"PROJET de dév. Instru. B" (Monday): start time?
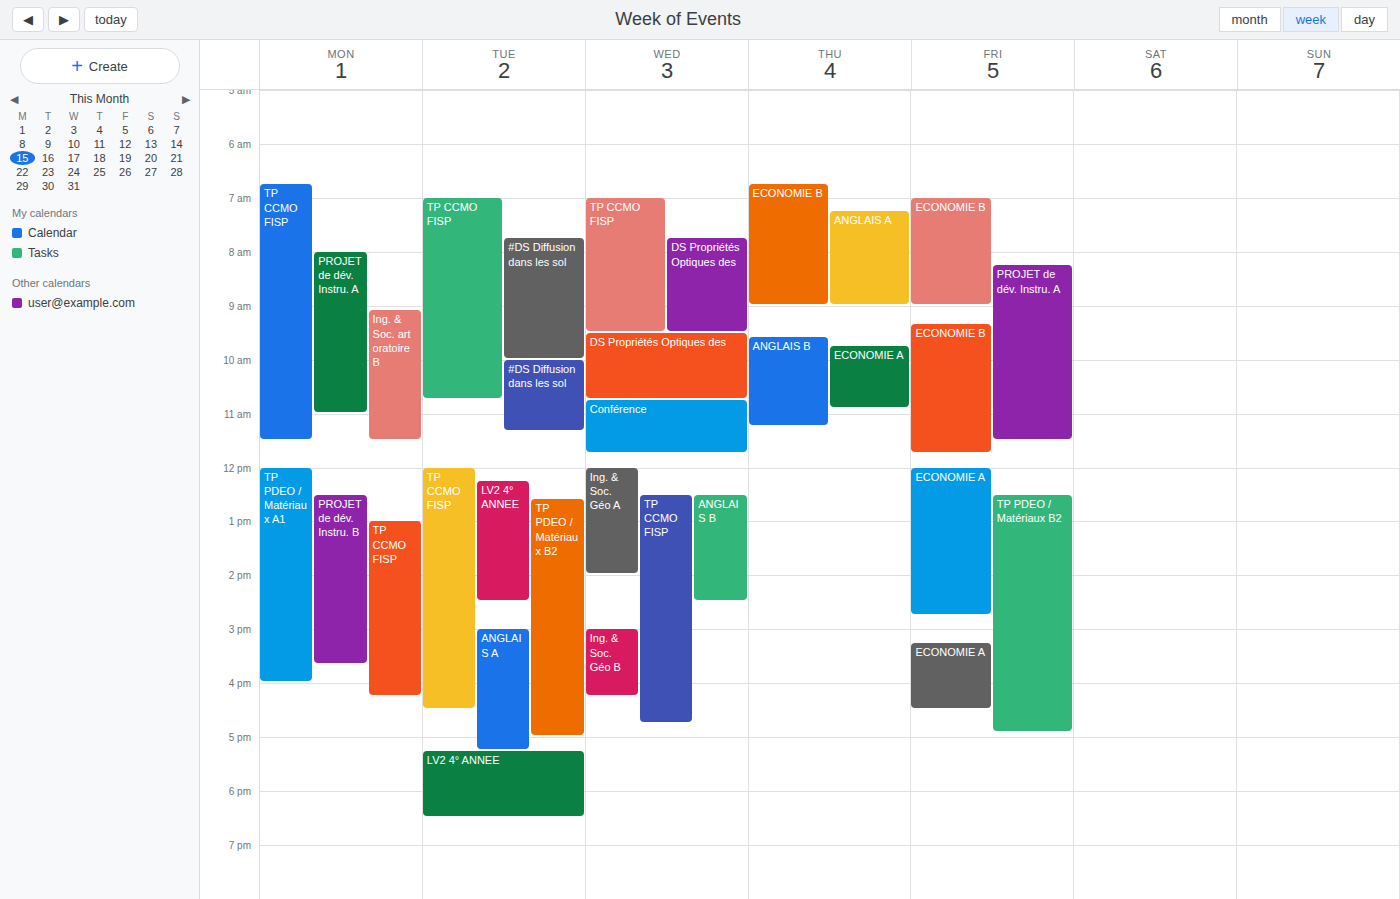
12:30 PM